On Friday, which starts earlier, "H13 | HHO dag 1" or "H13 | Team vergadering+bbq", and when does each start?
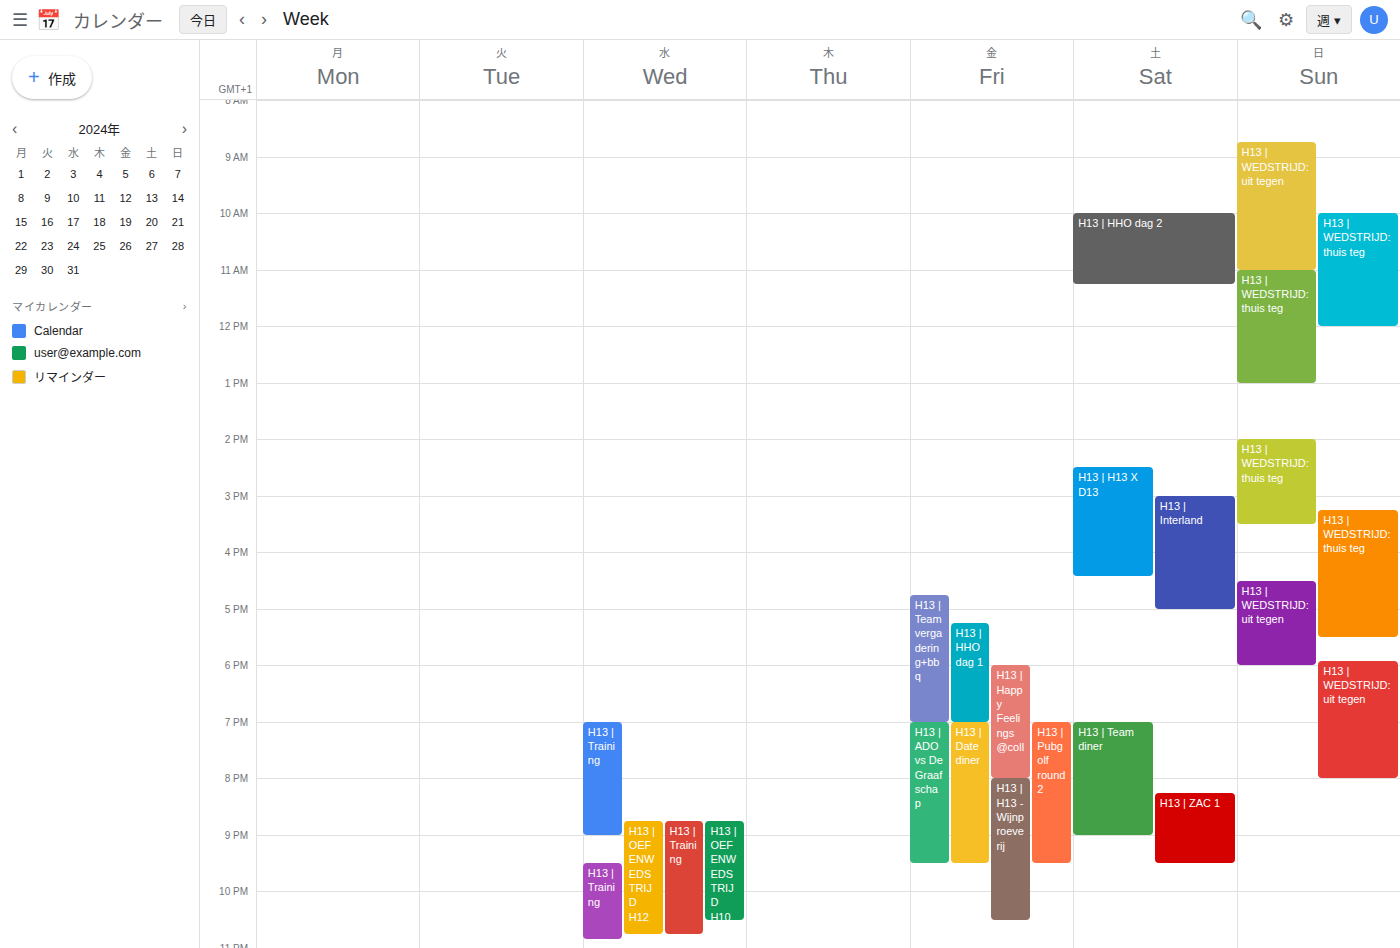
"H13 | Team vergadering+bbq" 16:45; "H13 | HHO dag 1" 17:15.